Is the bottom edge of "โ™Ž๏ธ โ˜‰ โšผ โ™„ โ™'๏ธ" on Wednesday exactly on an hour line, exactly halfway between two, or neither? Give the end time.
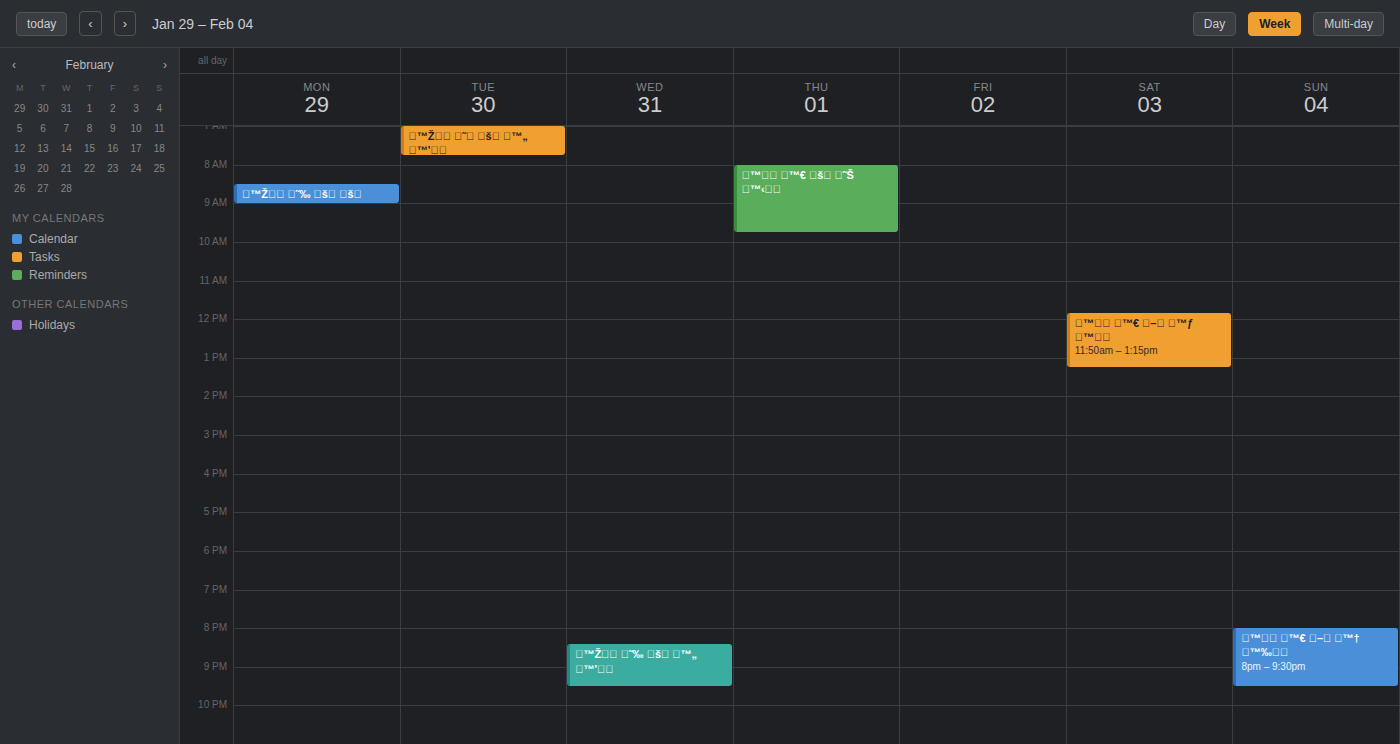
9:30 PM -- halfway between the 9 PM and 10 PM lines.